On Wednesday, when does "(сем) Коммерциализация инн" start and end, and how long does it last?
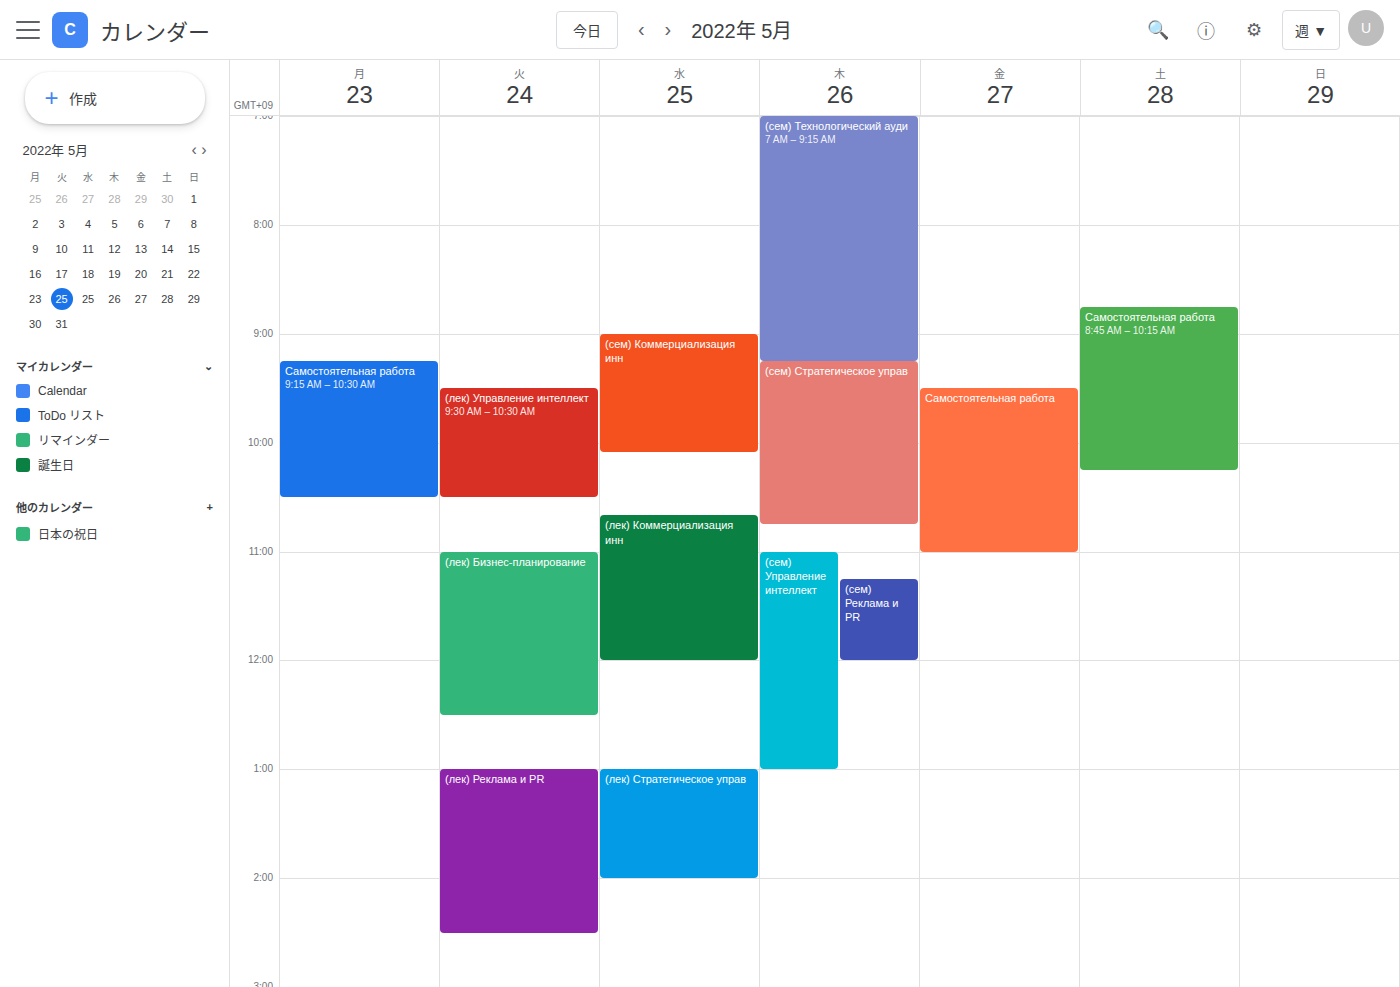
9:00 AM to 10:05 AM, 1 hour 5 minutes